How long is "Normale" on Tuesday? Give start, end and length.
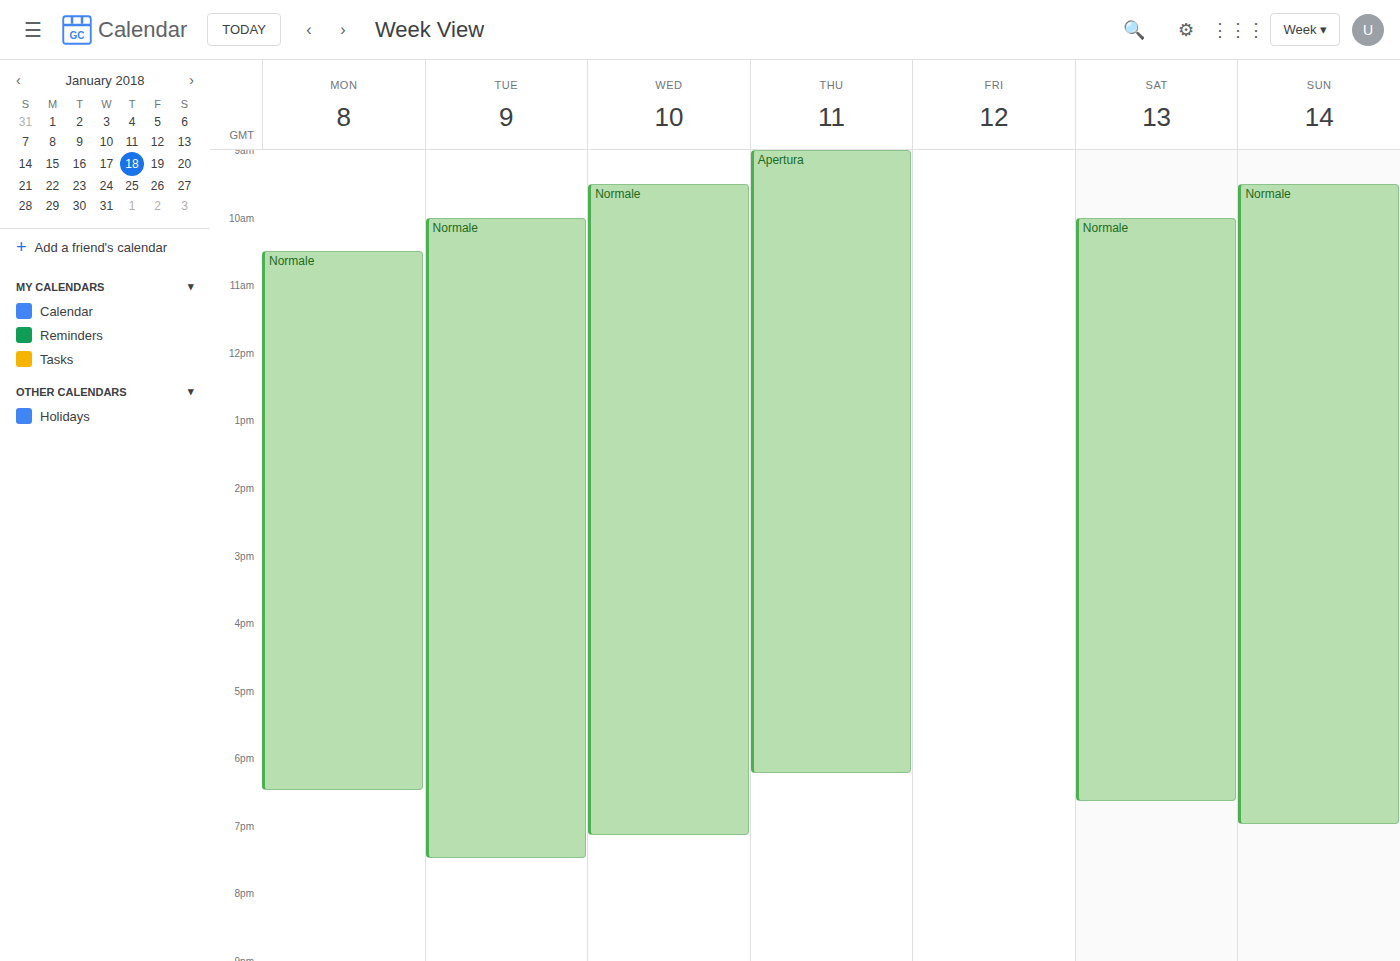
10:00 AM to 7:30 PM, 9 hours 30 minutes